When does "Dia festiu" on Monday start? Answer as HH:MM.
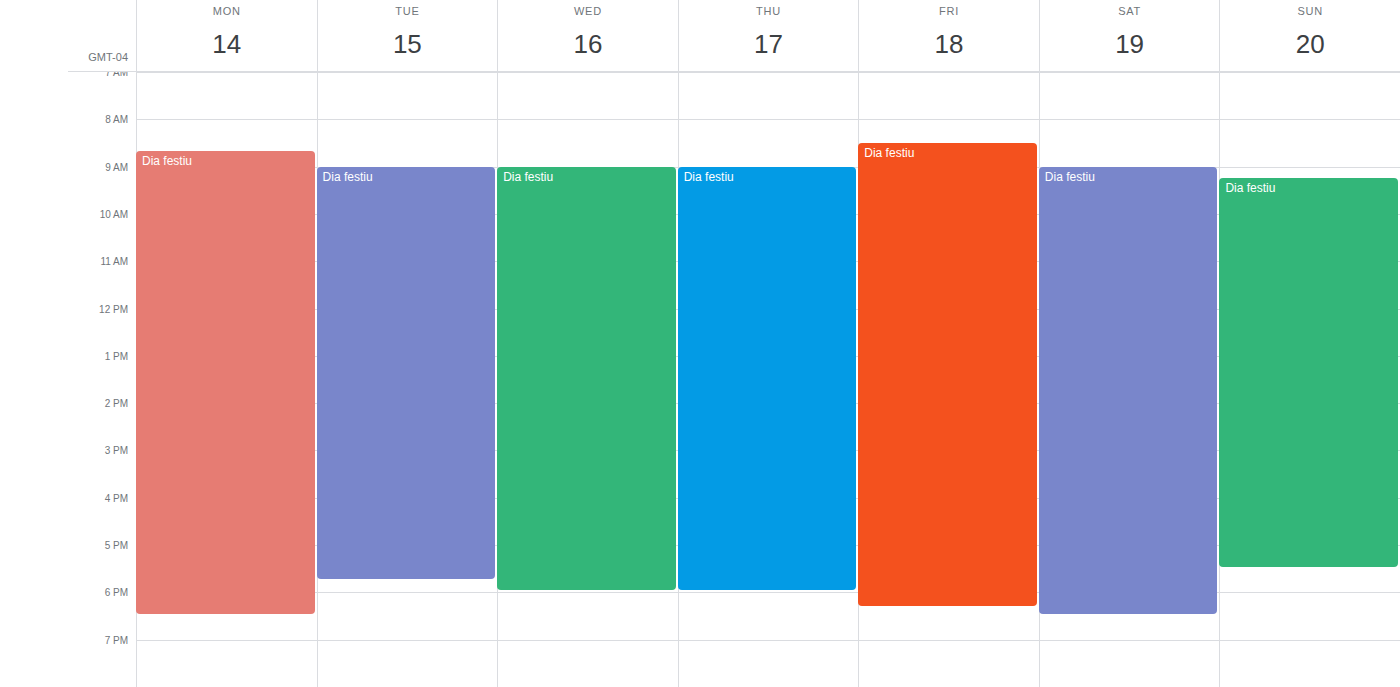
08:40